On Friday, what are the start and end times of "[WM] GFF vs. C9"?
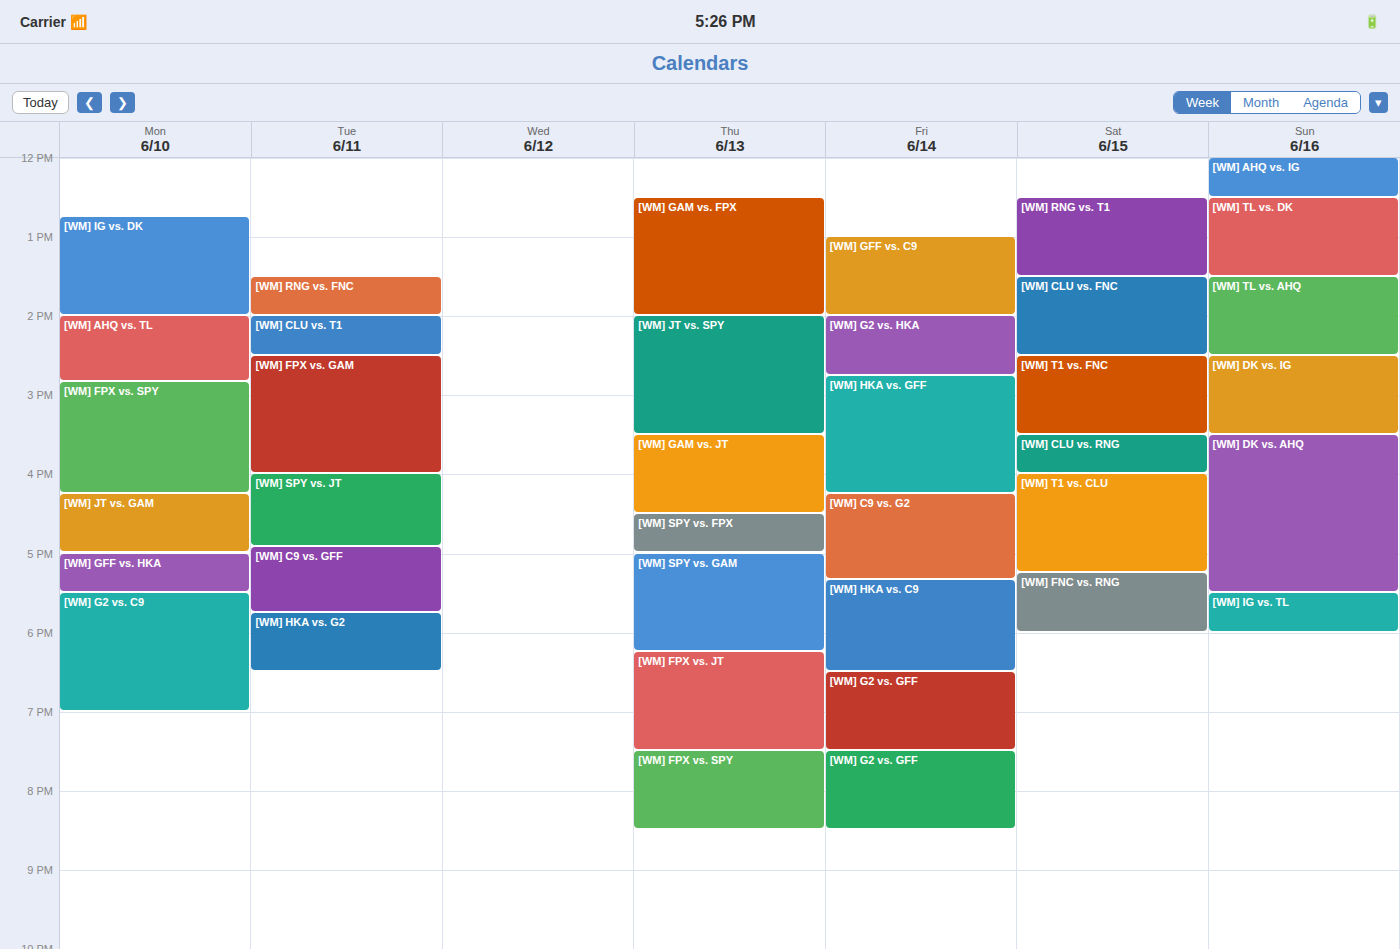
1:00 PM to 2:00 PM